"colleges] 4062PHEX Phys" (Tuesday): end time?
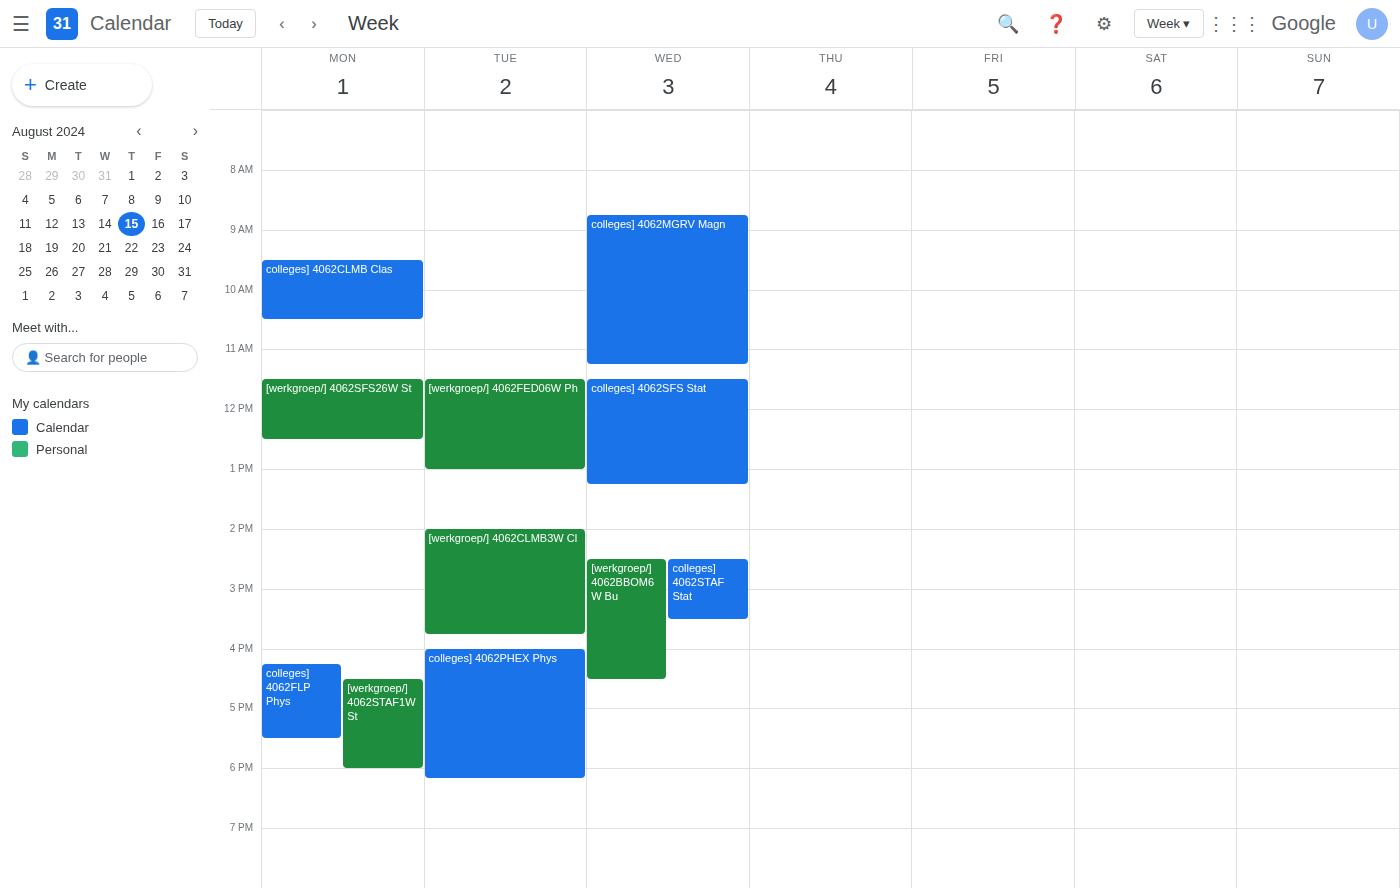
6:10 PM